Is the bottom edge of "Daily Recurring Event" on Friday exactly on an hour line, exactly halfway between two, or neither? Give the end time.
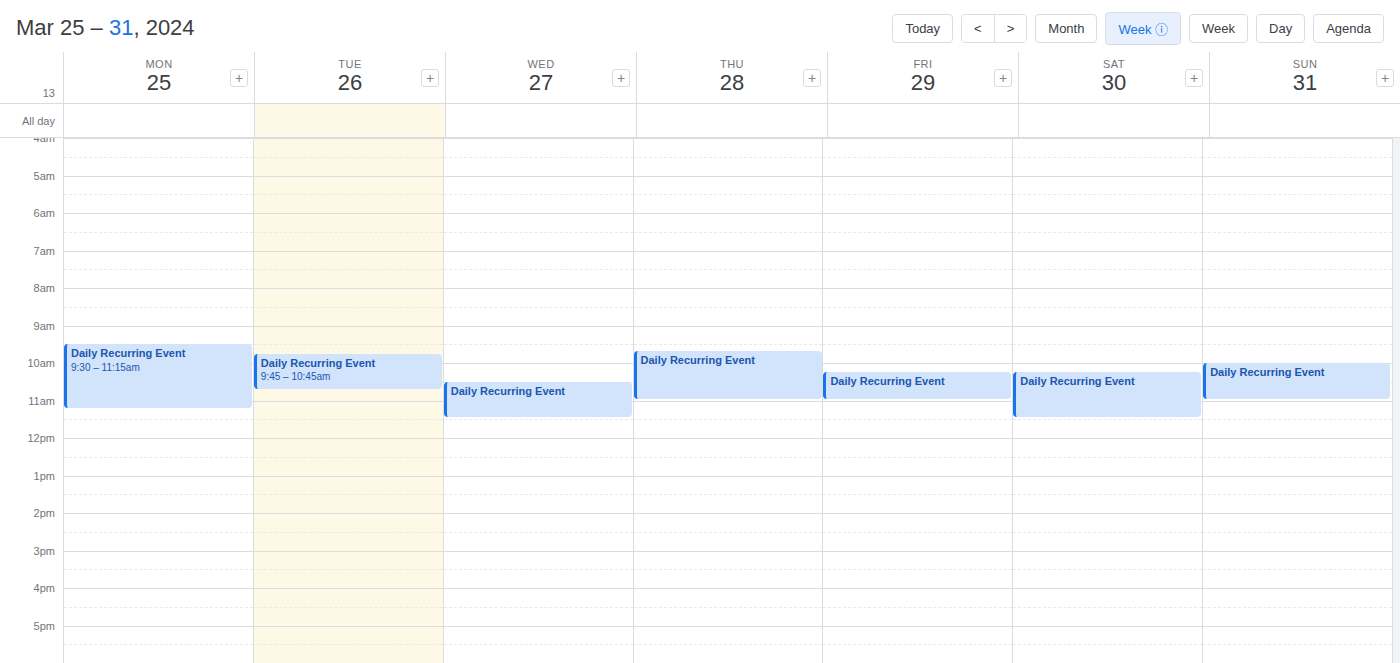
11:00 AM -- exactly on the 11 AM line.